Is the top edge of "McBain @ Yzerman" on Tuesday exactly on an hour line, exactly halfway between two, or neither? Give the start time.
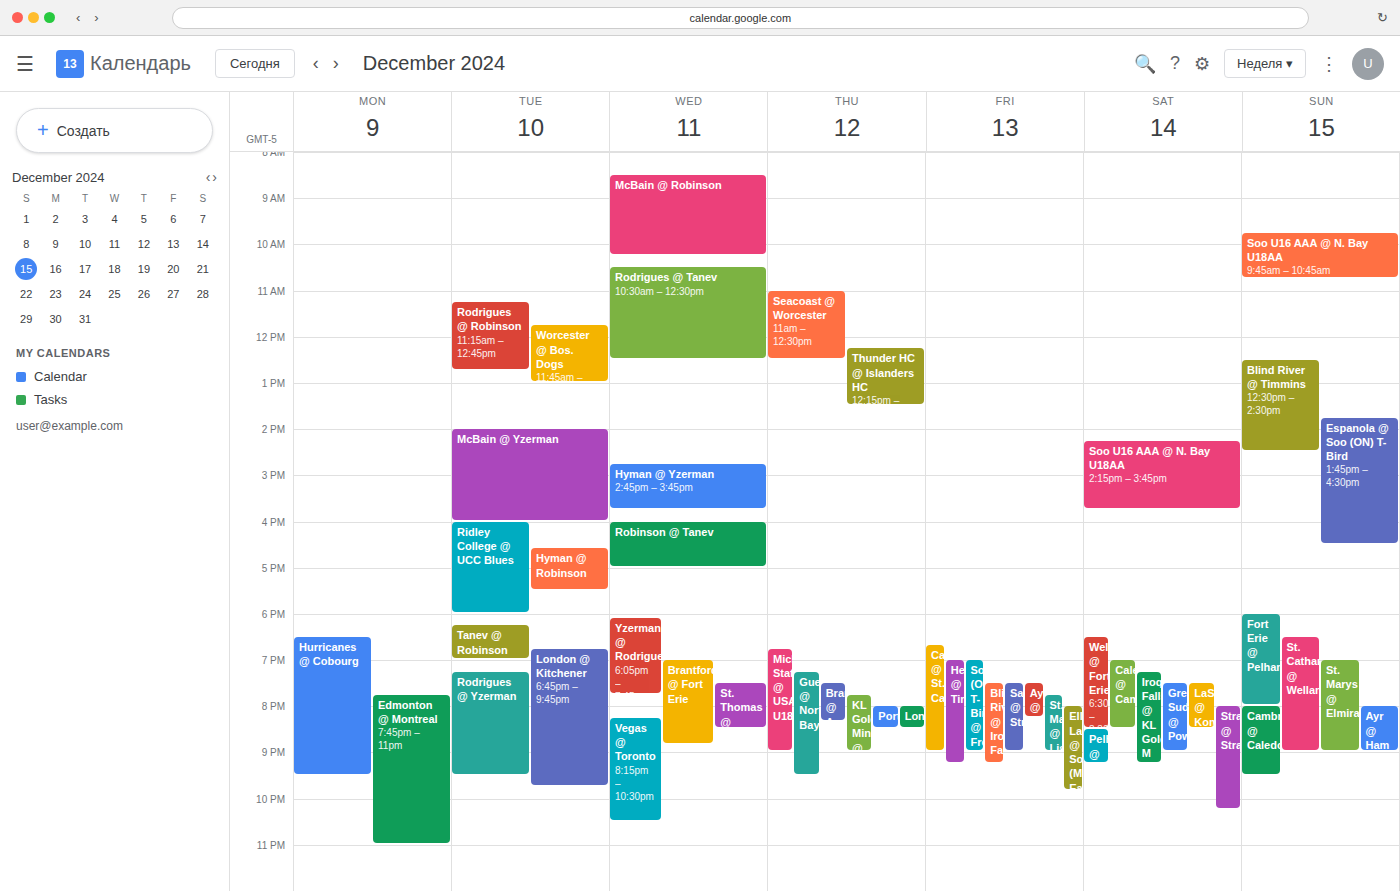
2:00 PM -- exactly on the 2 PM line.